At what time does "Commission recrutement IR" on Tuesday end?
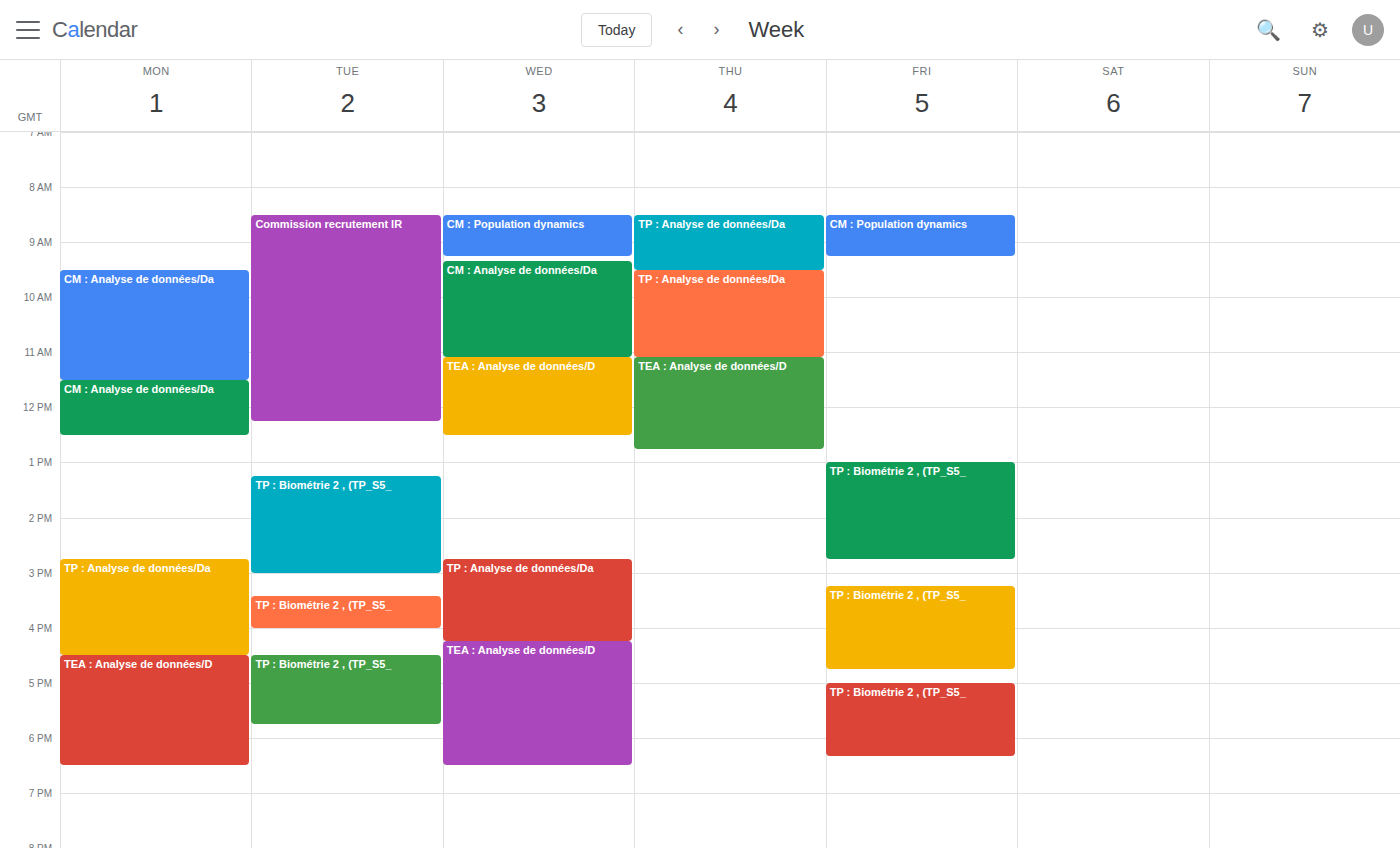
12:15 PM